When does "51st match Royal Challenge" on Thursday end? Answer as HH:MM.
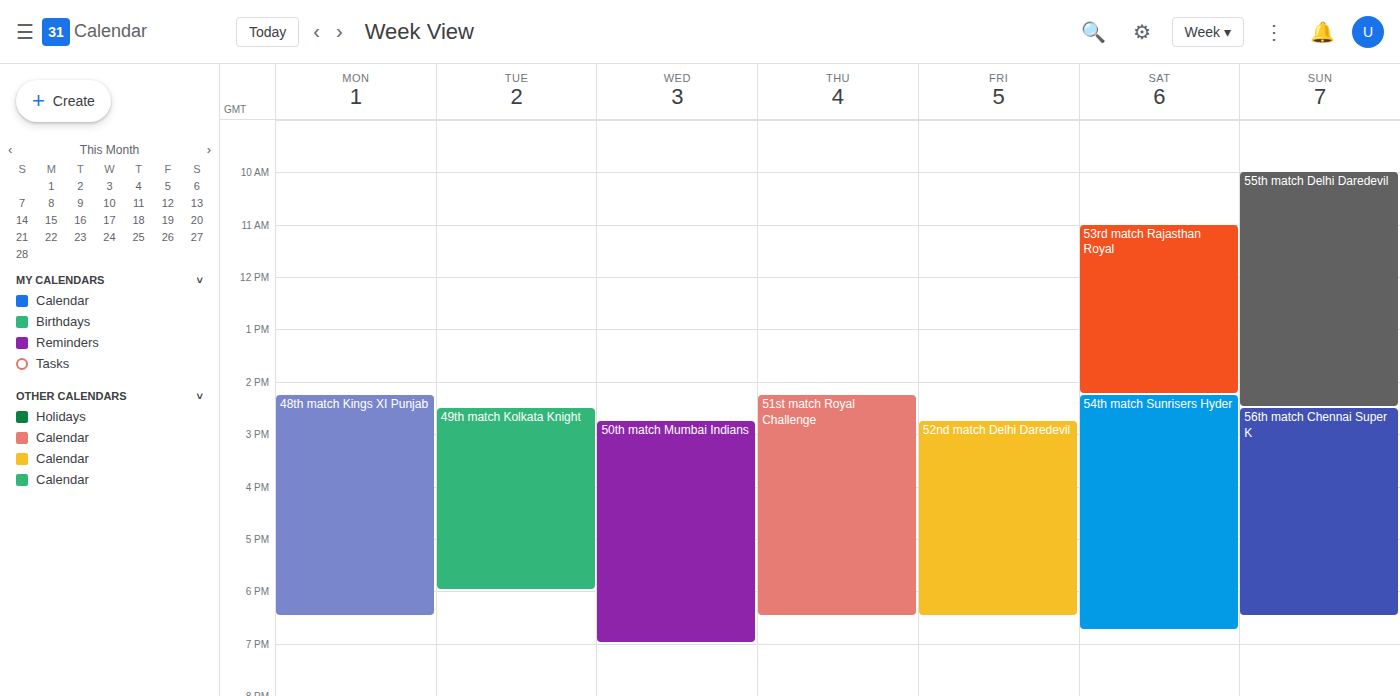
18:30